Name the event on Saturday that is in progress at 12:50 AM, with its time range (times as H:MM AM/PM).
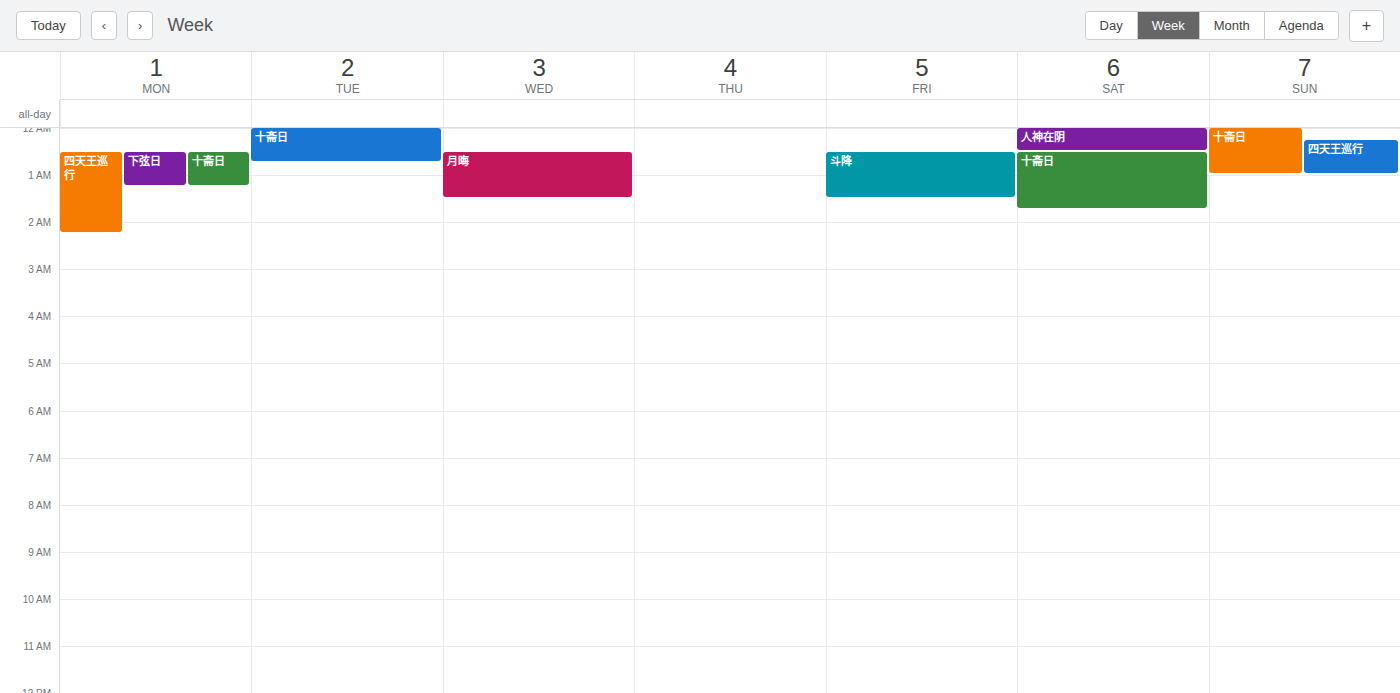
"十斋日", 12:30 AM to 1:45 AM